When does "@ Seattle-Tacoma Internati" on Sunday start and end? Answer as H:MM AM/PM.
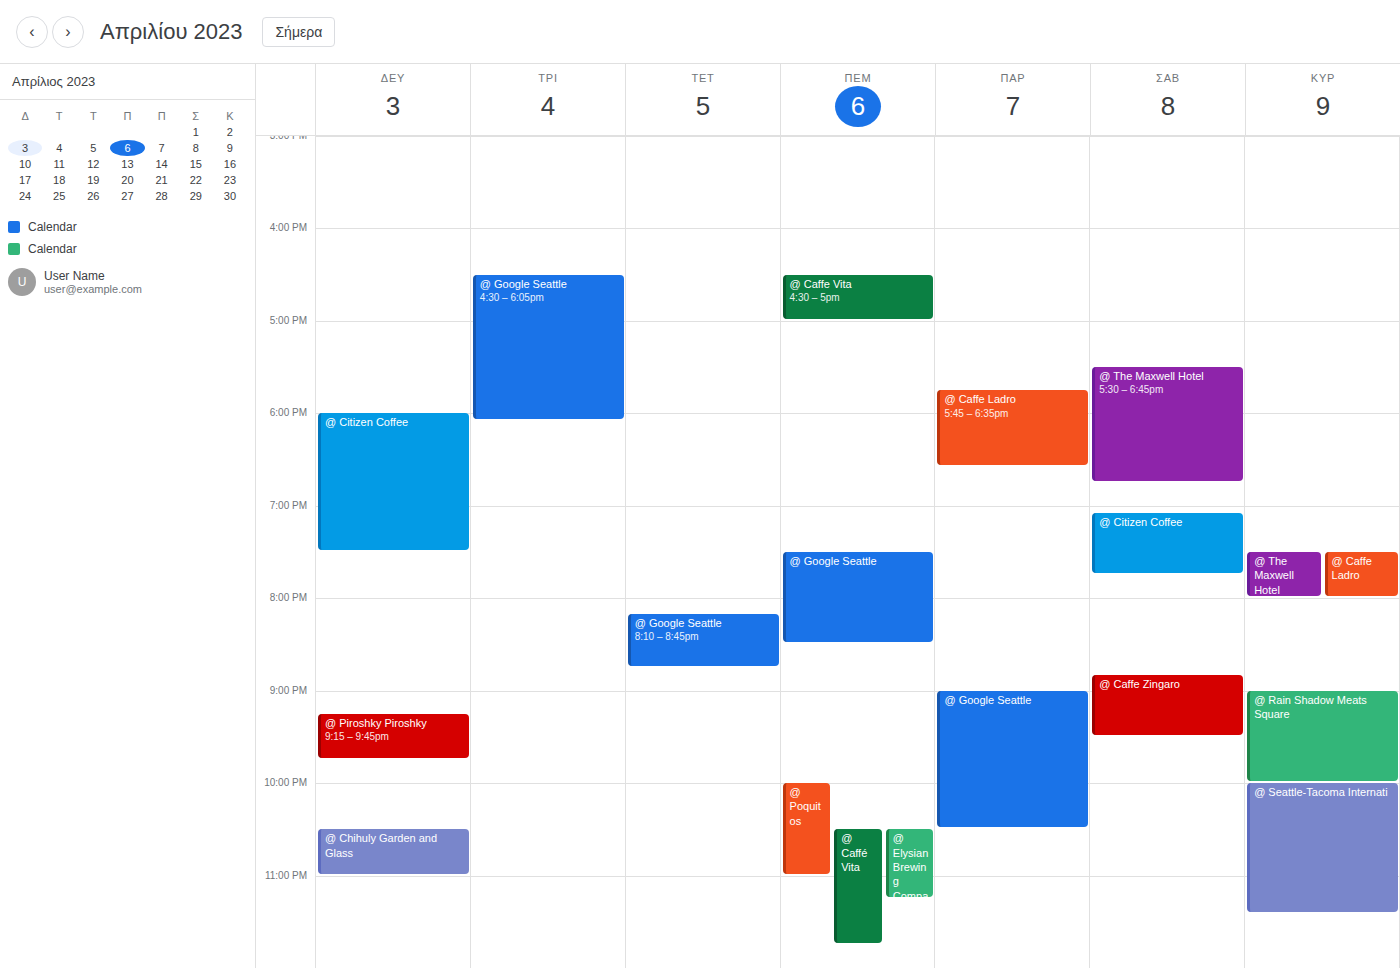
10:00 PM to 11:25 PM